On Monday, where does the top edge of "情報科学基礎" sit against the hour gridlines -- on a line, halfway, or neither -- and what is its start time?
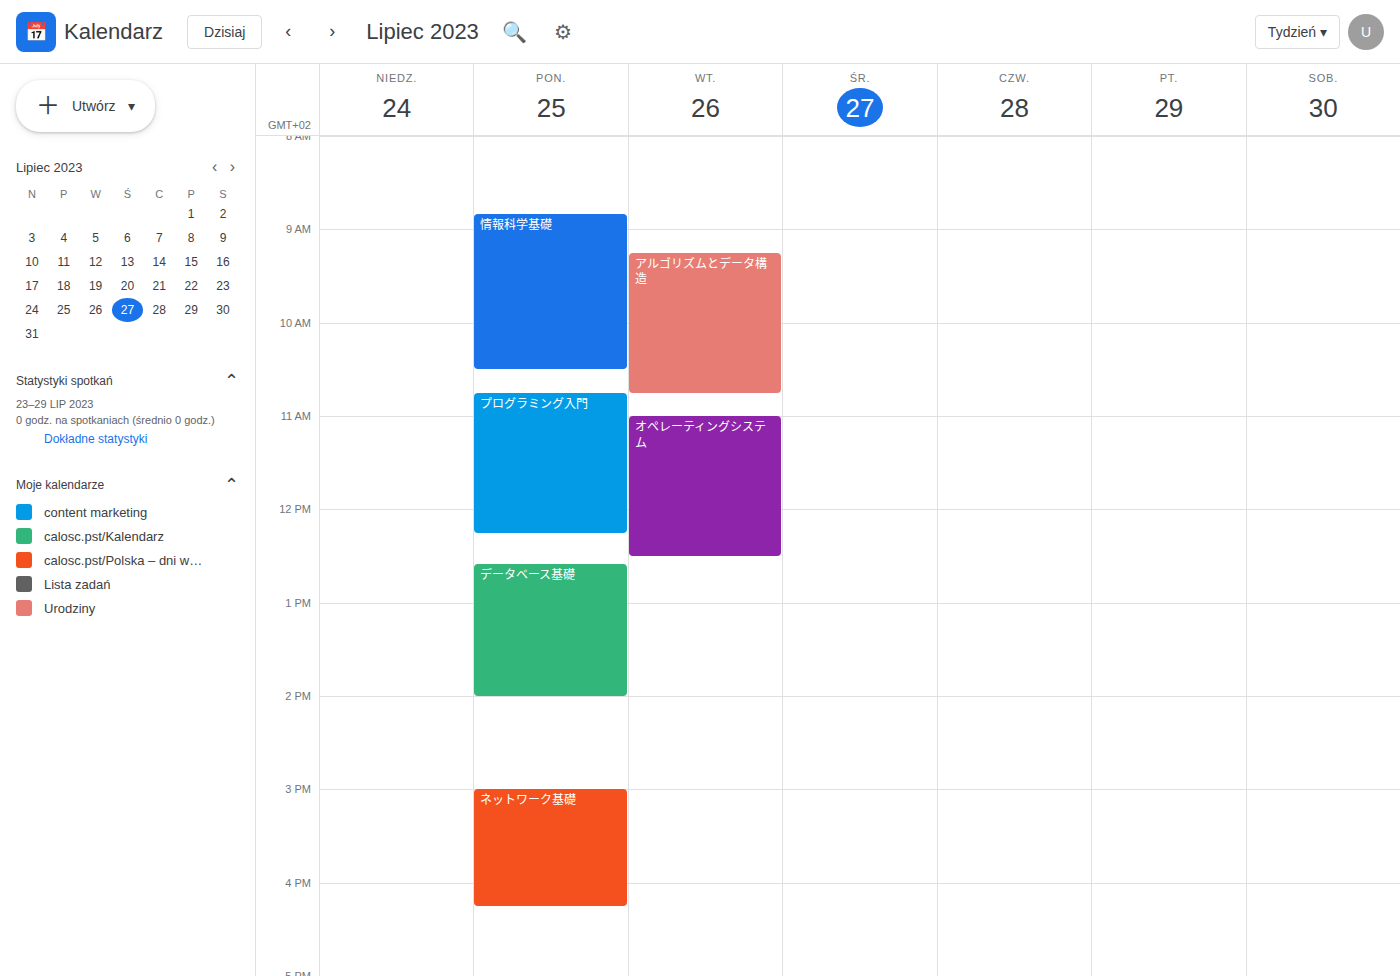
8:50 AM -- neither: 50 minutes below the 8 AM line and 10 minutes above the 9 AM line.